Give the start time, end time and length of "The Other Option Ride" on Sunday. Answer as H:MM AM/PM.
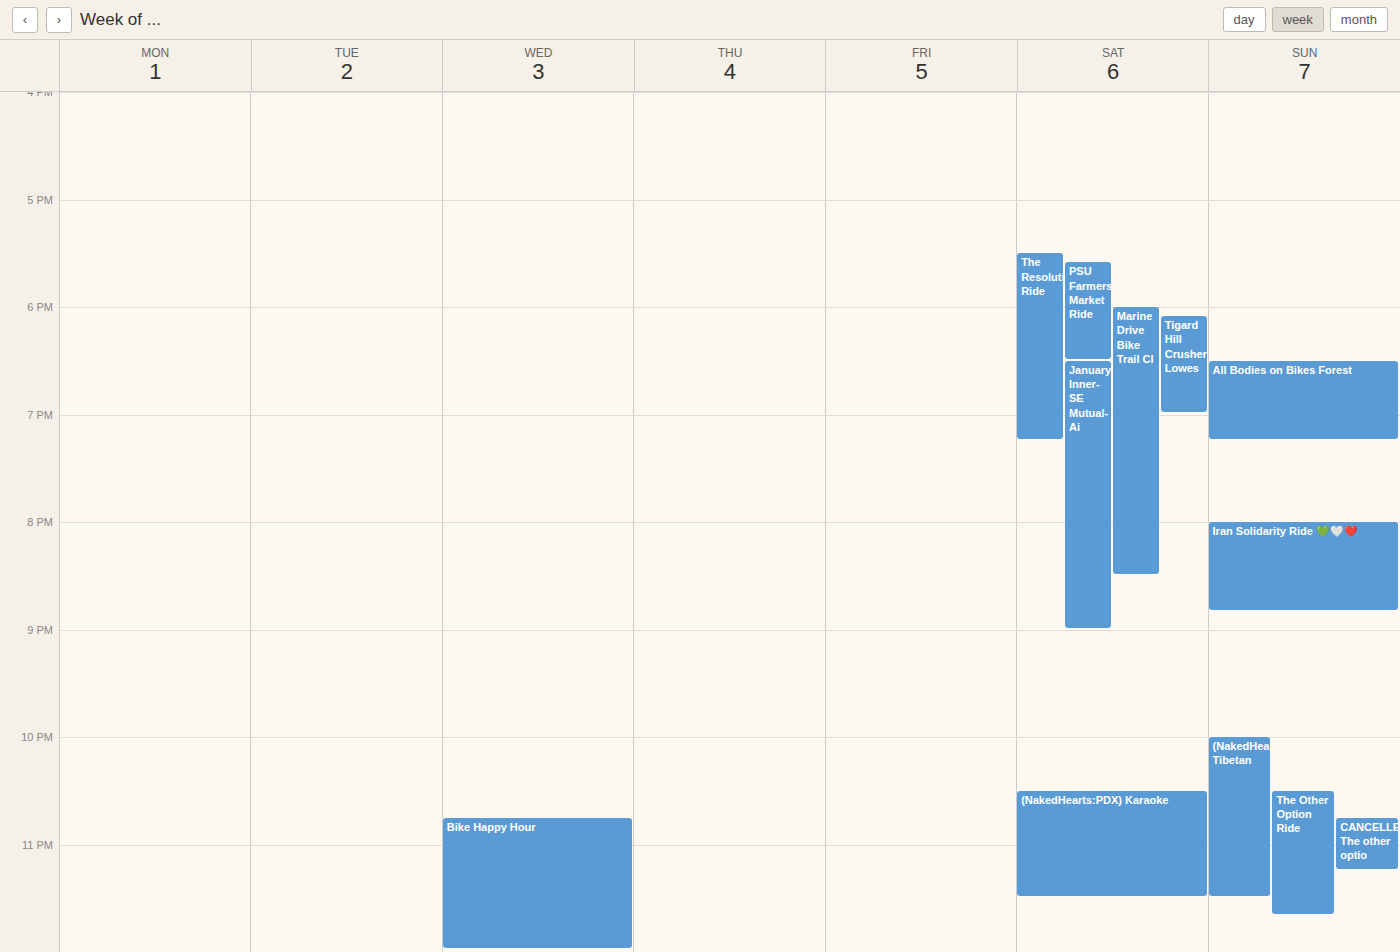
10:30 PM to 11:40 PM, 1 hour 10 minutes